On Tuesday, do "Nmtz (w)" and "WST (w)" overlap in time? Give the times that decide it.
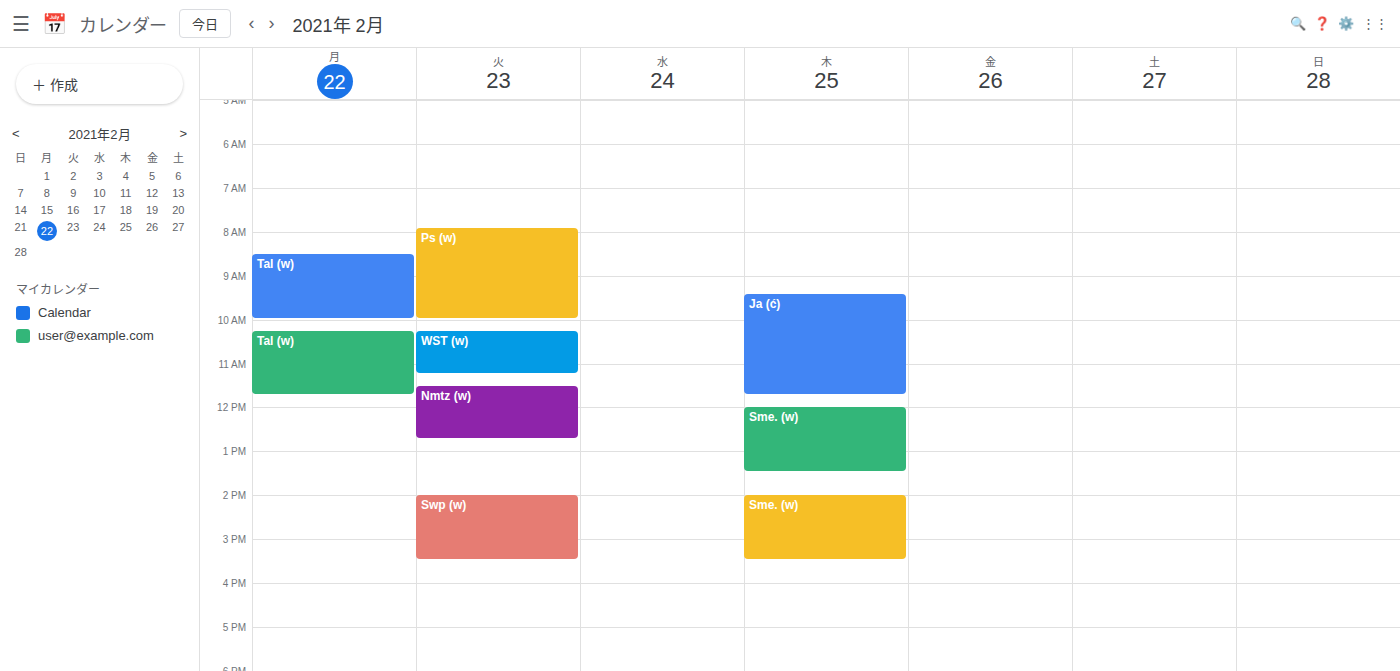
"WST (w)" ends at 11:15 AM and "Nmtz (w)" starts at 11:30 AM -- no overlap.